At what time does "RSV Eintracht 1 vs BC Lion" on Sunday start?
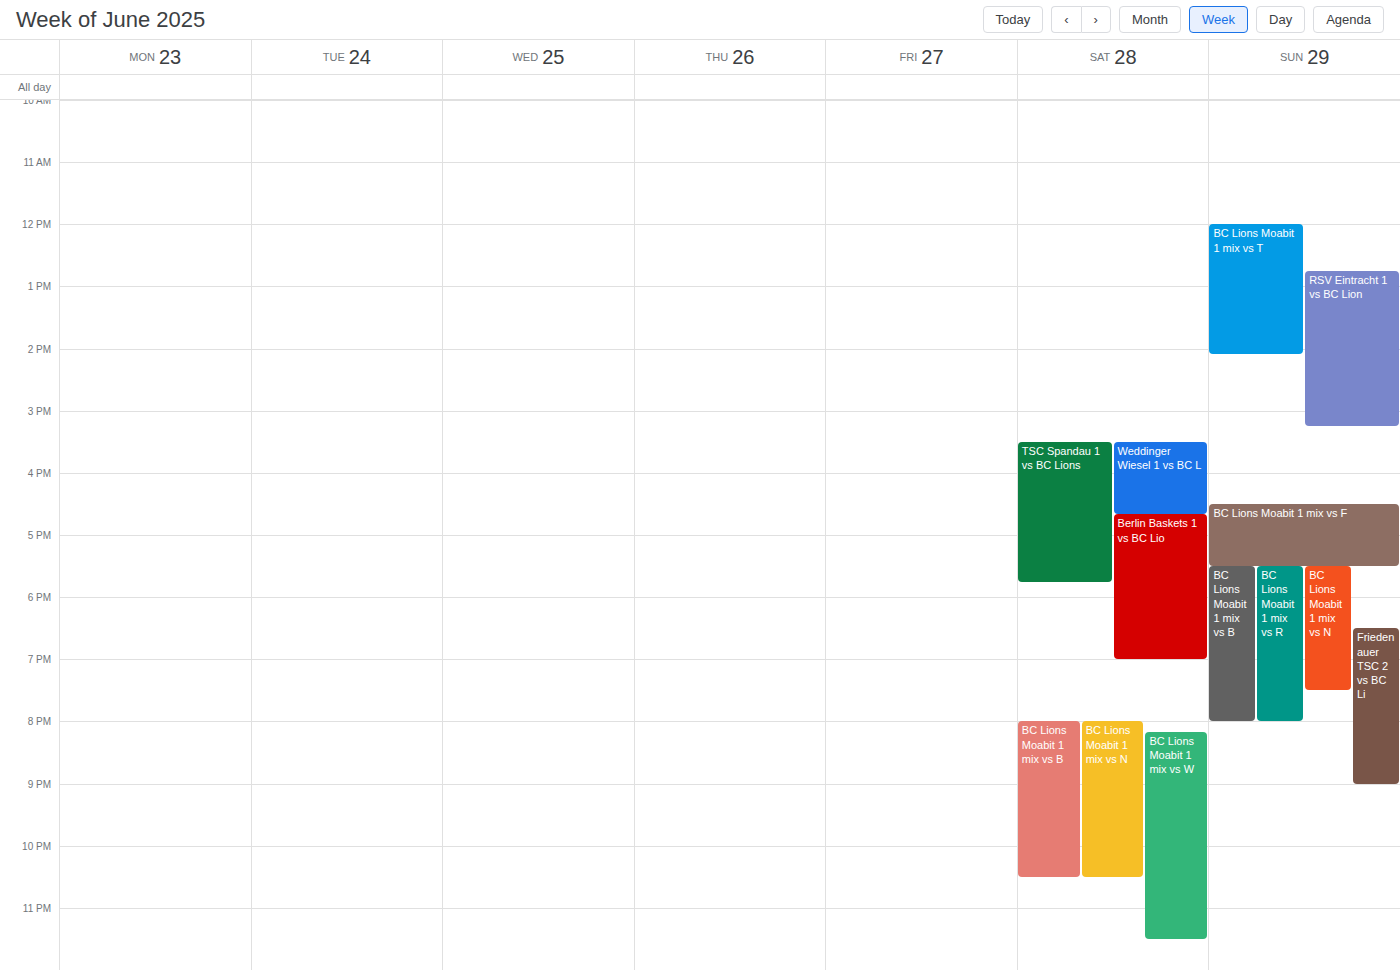
12:45